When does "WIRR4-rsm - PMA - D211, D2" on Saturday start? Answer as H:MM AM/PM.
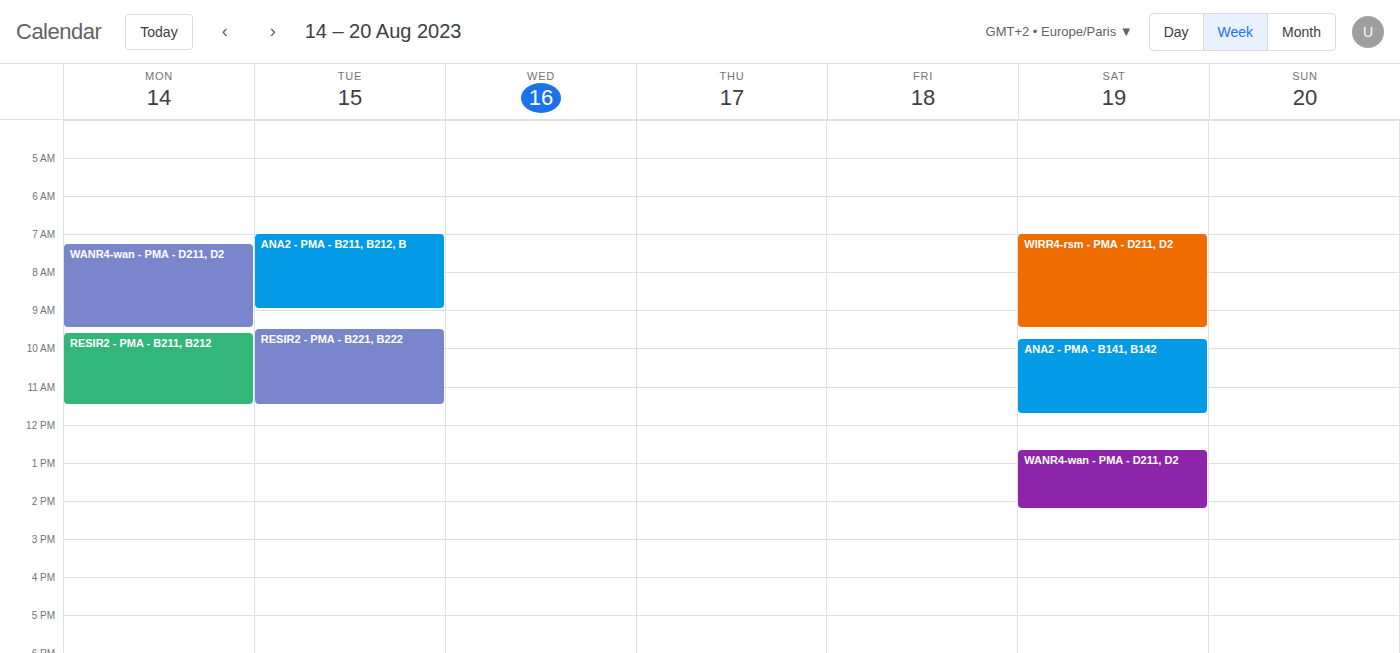
7:00 AM